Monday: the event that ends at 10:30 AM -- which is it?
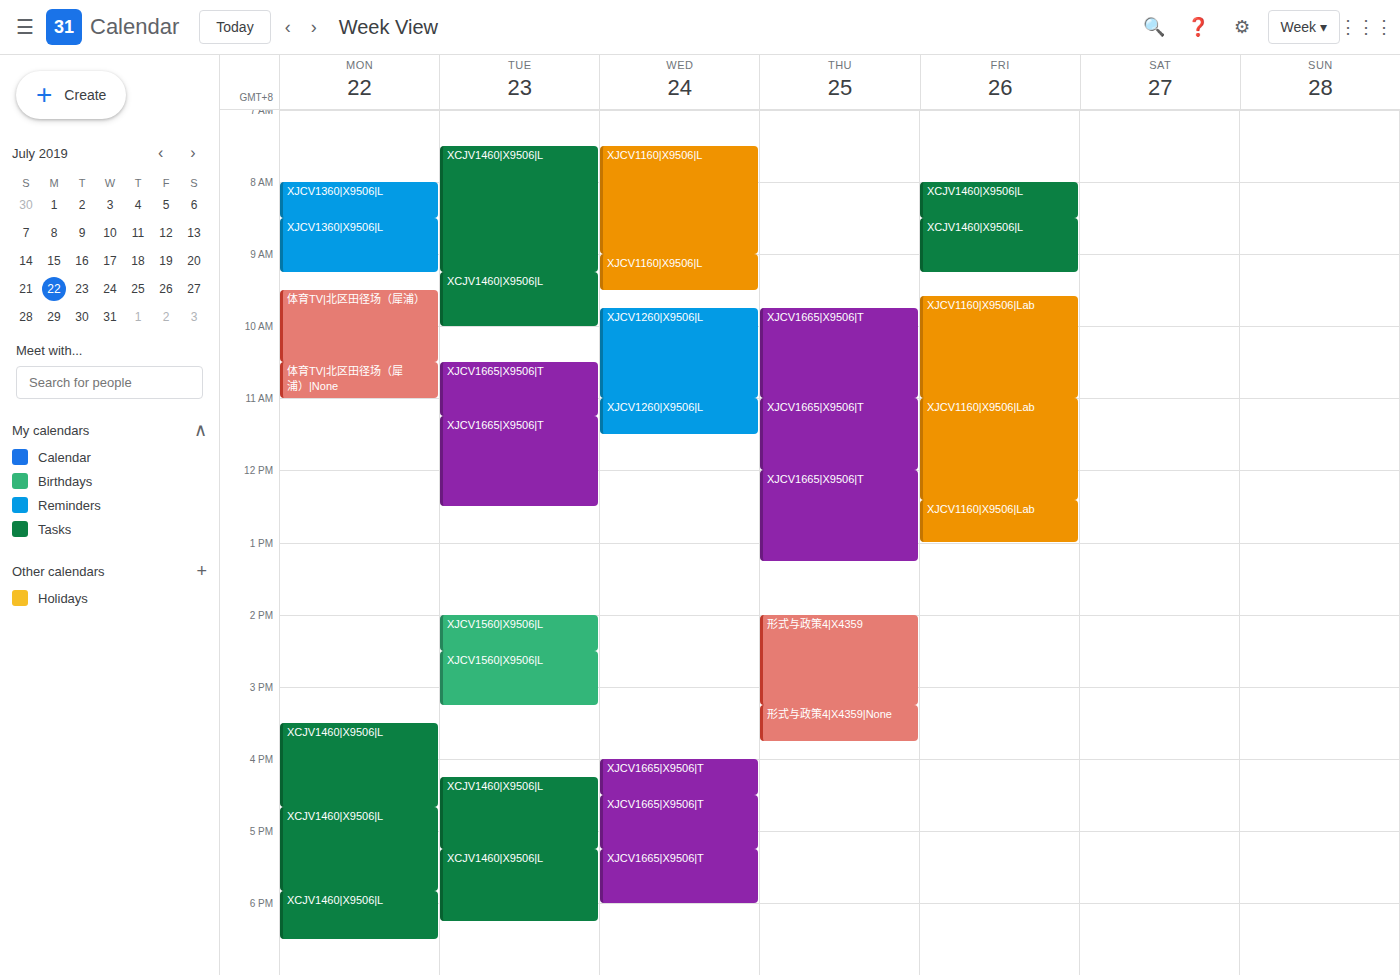
"体育TV|北区田径场（犀浦）"